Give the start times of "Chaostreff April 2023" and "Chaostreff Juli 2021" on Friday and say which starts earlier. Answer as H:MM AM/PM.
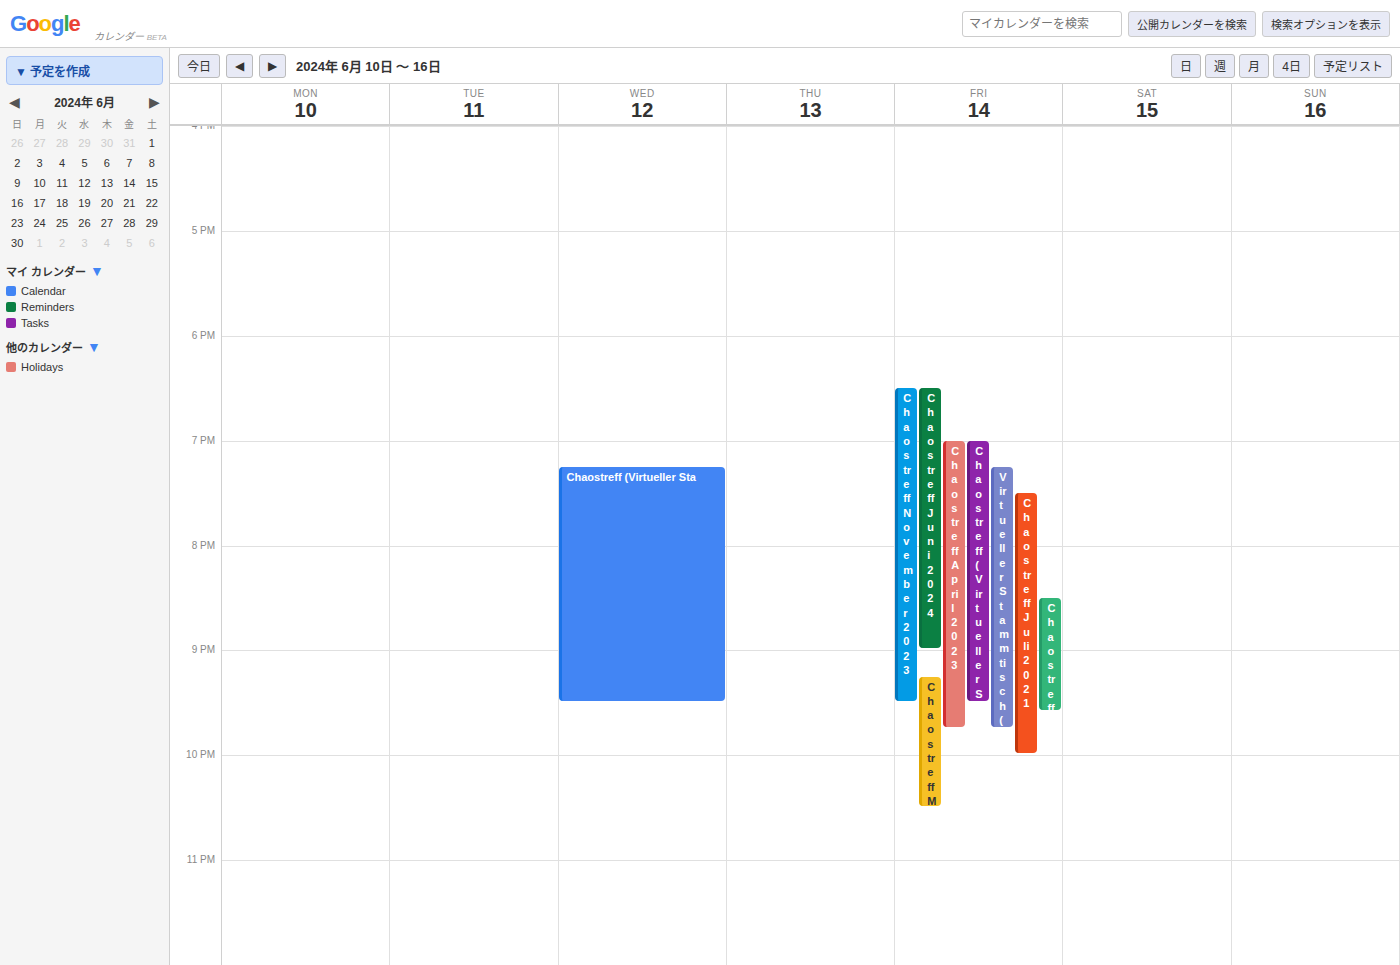
"Chaostreff April 2023" 7:00 PM; "Chaostreff Juli 2021" 7:30 PM.